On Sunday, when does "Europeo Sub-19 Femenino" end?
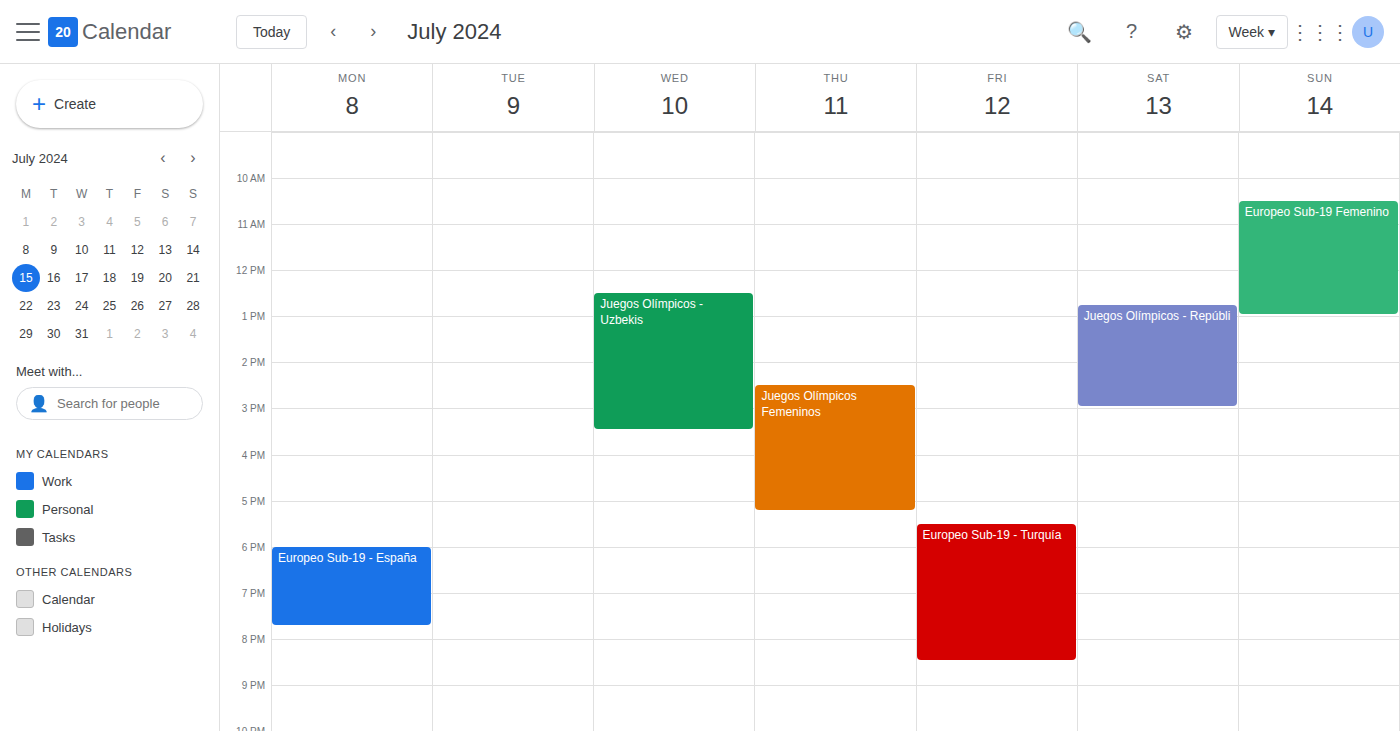
13:00